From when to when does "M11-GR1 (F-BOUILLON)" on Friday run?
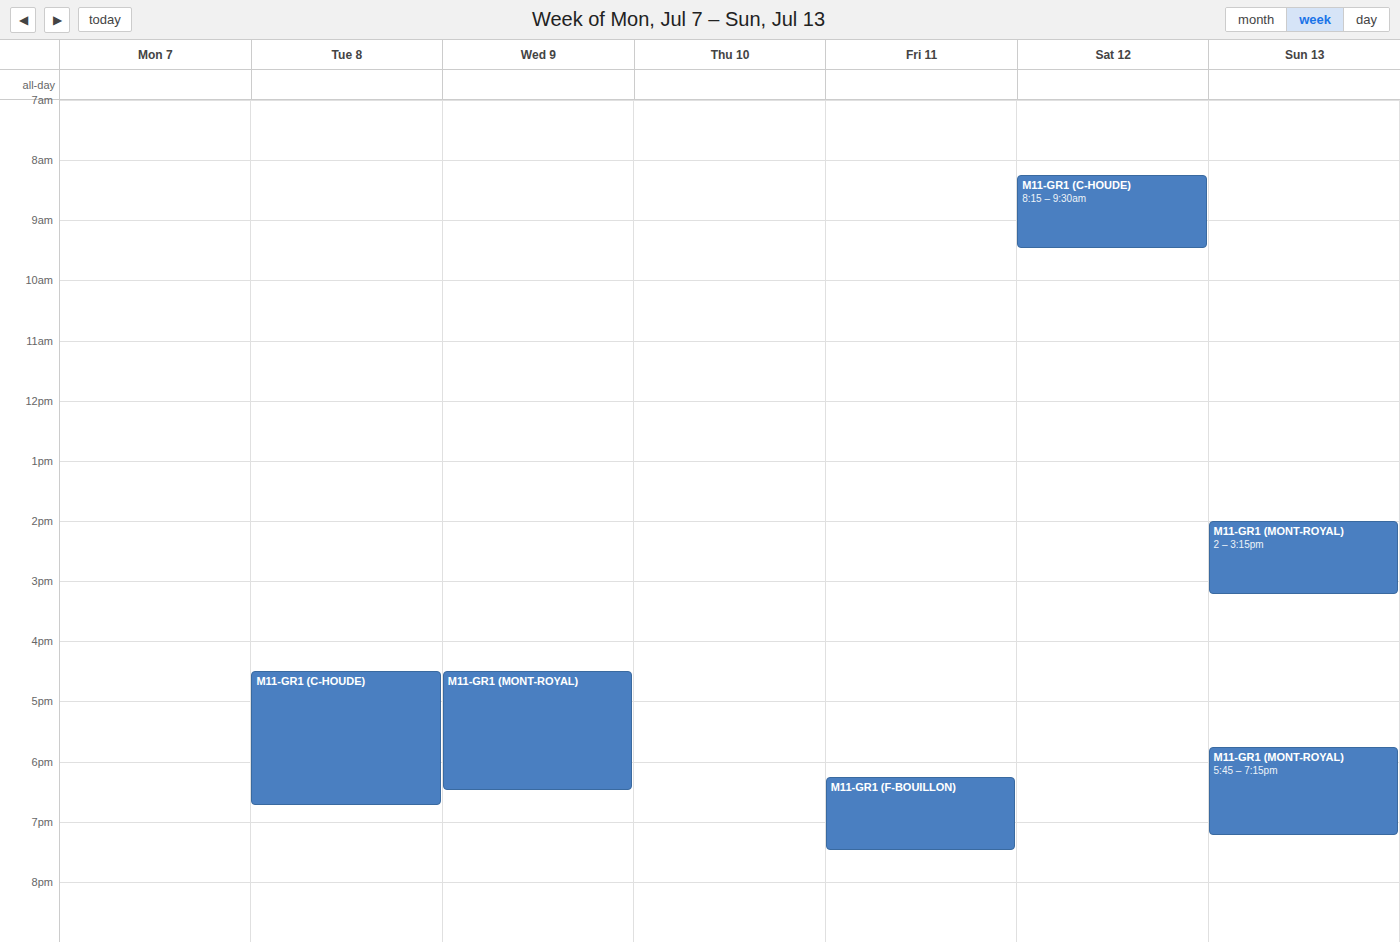
6:15 PM to 7:30 PM